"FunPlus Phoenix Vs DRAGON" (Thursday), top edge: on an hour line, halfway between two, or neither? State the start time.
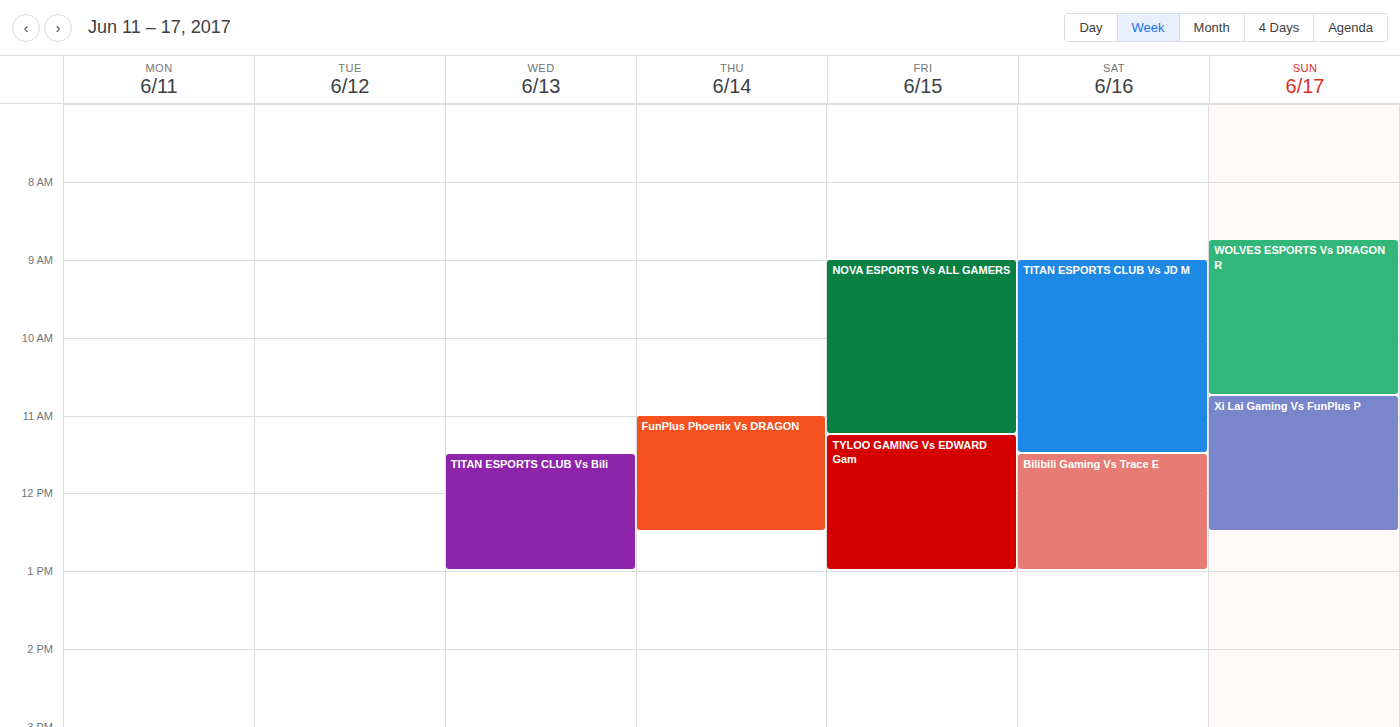
11:00 AM -- exactly on the 11 AM line.